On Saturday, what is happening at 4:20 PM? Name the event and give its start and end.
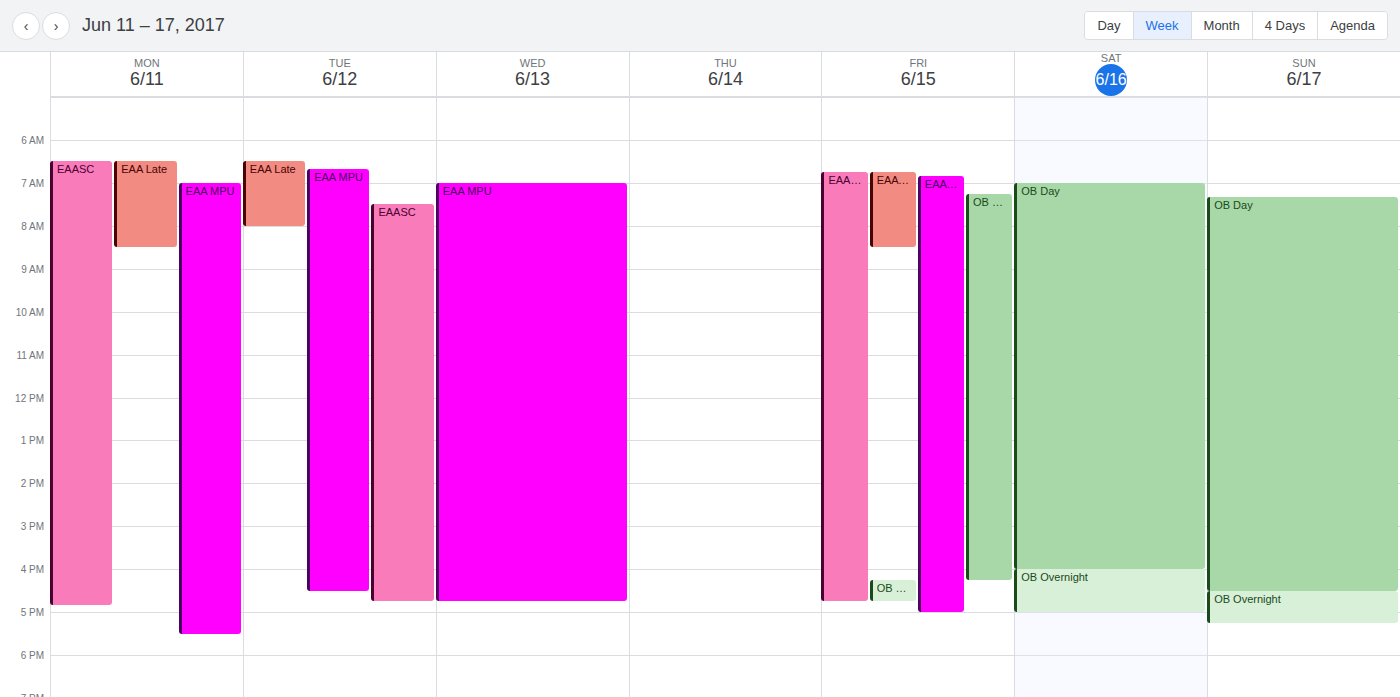
"OB Overnight", 4:00 PM to 5:00 PM